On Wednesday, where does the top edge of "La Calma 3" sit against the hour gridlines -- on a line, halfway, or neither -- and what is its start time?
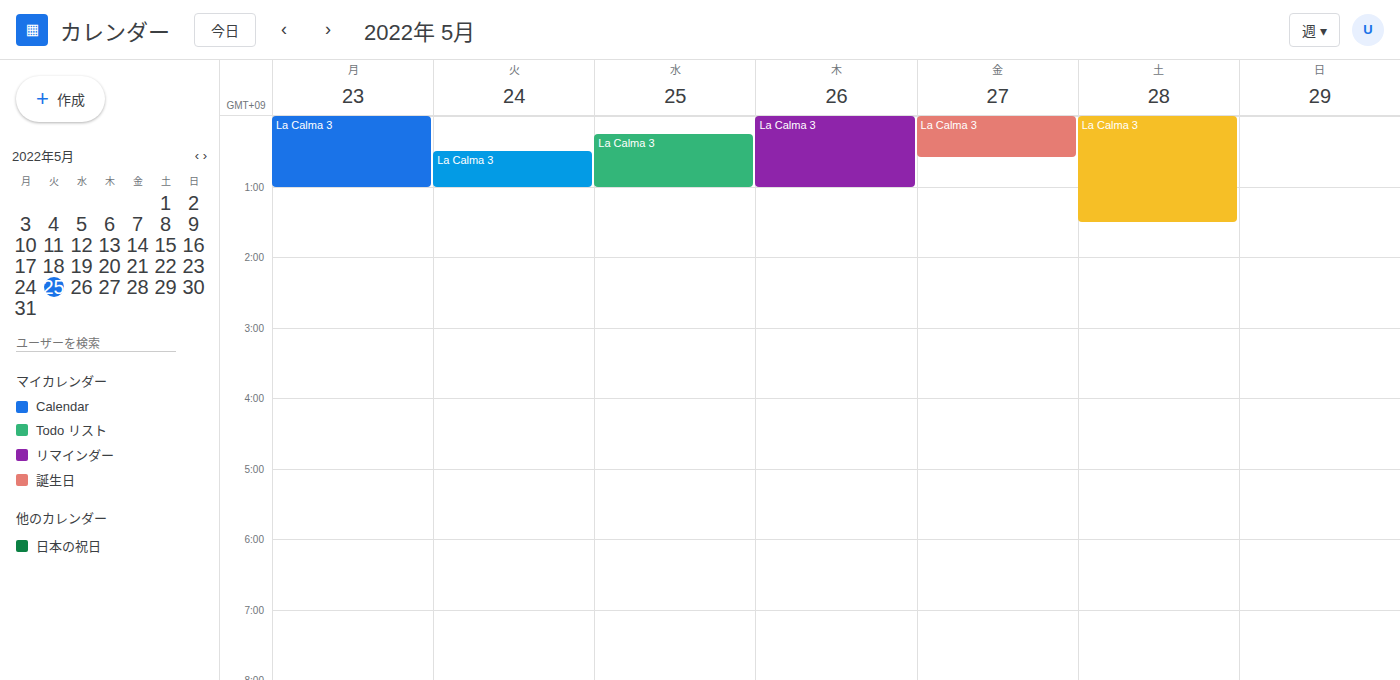
00:15 -- neither: a quarter of the way from the 00:00 line to the 01:00 line.